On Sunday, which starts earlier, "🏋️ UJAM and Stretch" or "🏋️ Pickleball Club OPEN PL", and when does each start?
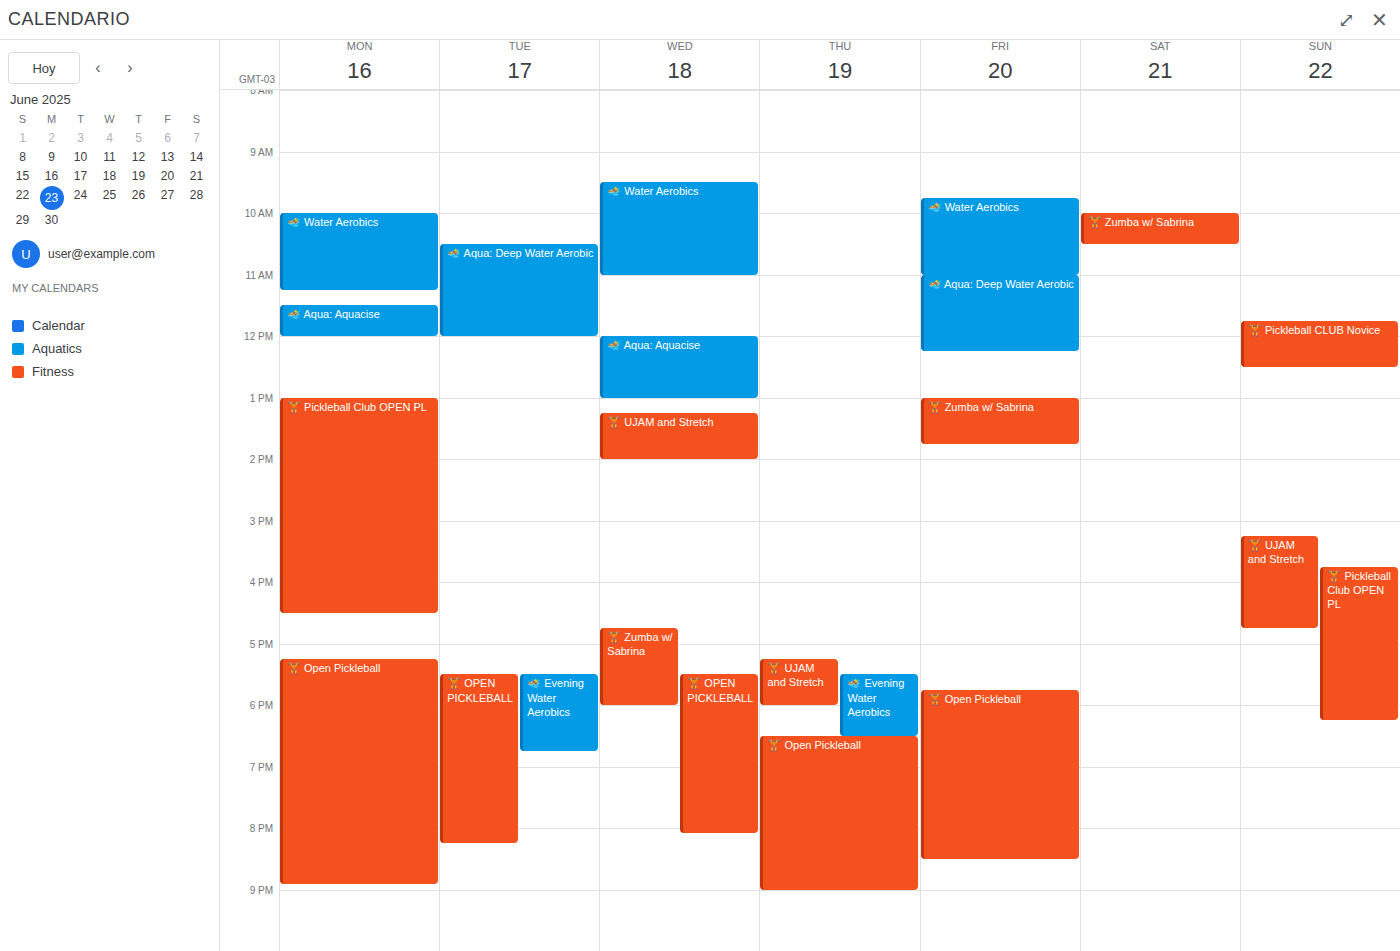
"🏋️ UJAM and Stretch" 15:15; "🏋️ Pickleball Club OPEN PL" 15:45.